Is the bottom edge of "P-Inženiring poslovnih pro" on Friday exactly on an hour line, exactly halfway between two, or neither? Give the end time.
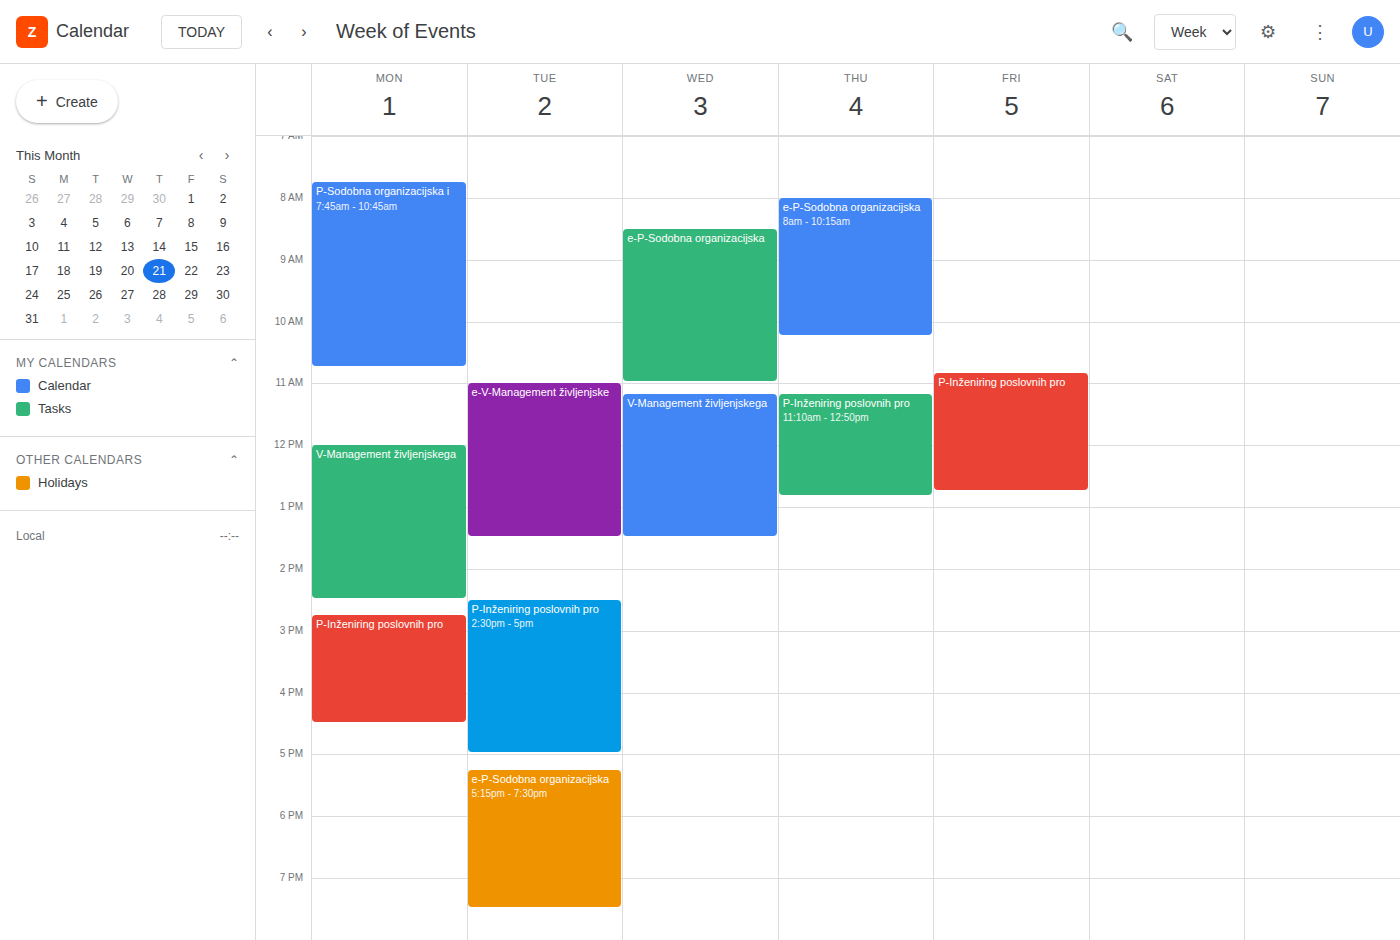
12:45 -- neither: three quarters of the way from the 12:00 line to the 13:00 line.